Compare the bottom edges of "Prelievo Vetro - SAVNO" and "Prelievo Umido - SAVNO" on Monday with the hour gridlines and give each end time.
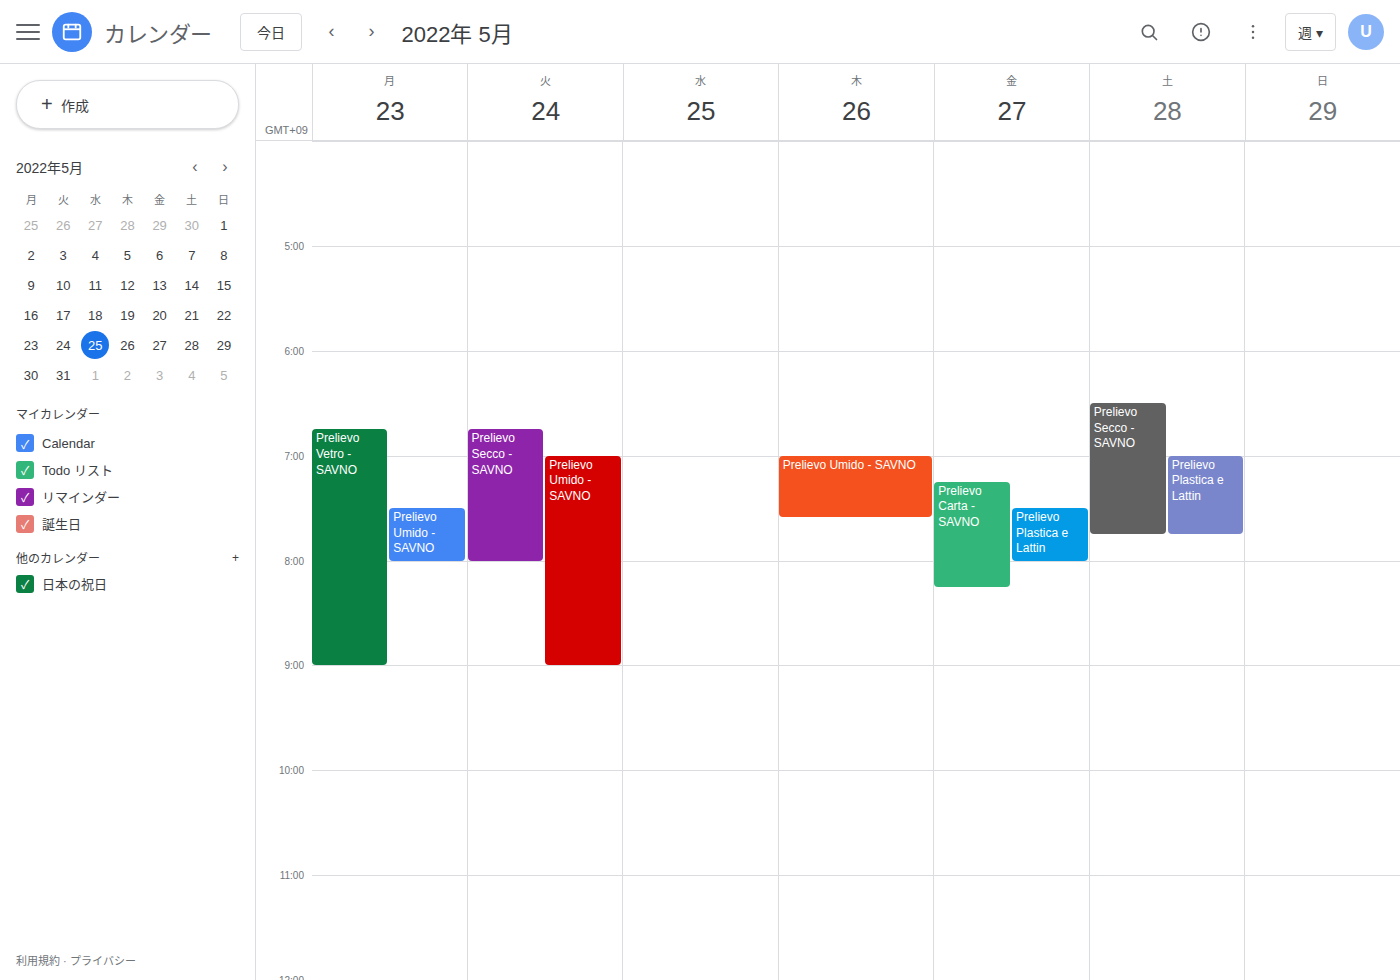
"Prelievo Vetro - SAVNO": 9:00 AM, exactly on the 9 AM line. "Prelievo Umido - SAVNO": 8:00 AM, exactly on the 8 AM line.